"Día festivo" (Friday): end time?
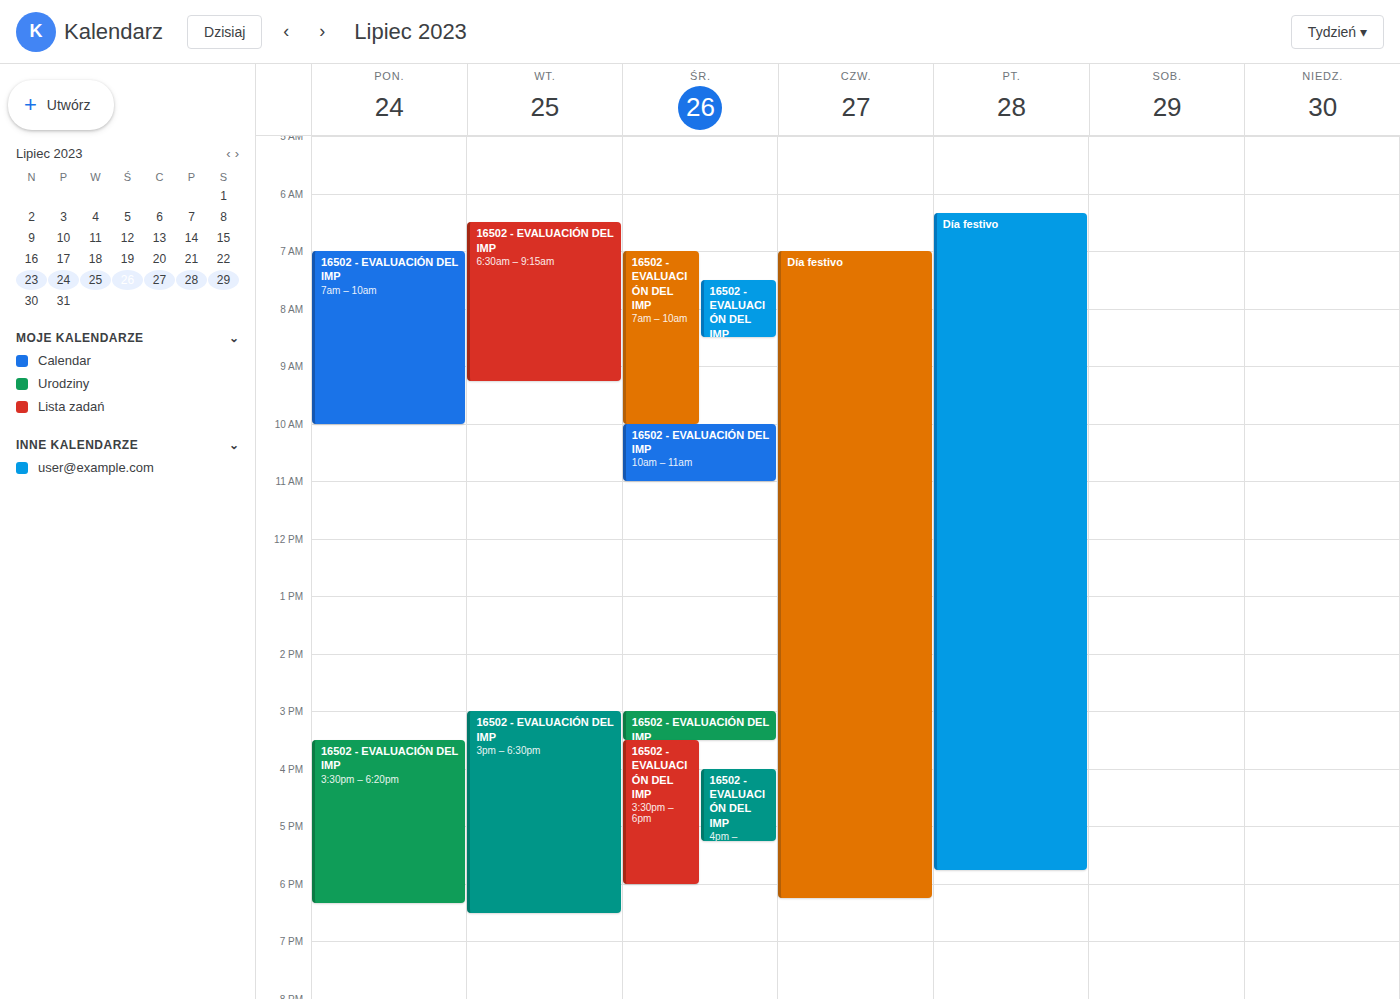
17:45